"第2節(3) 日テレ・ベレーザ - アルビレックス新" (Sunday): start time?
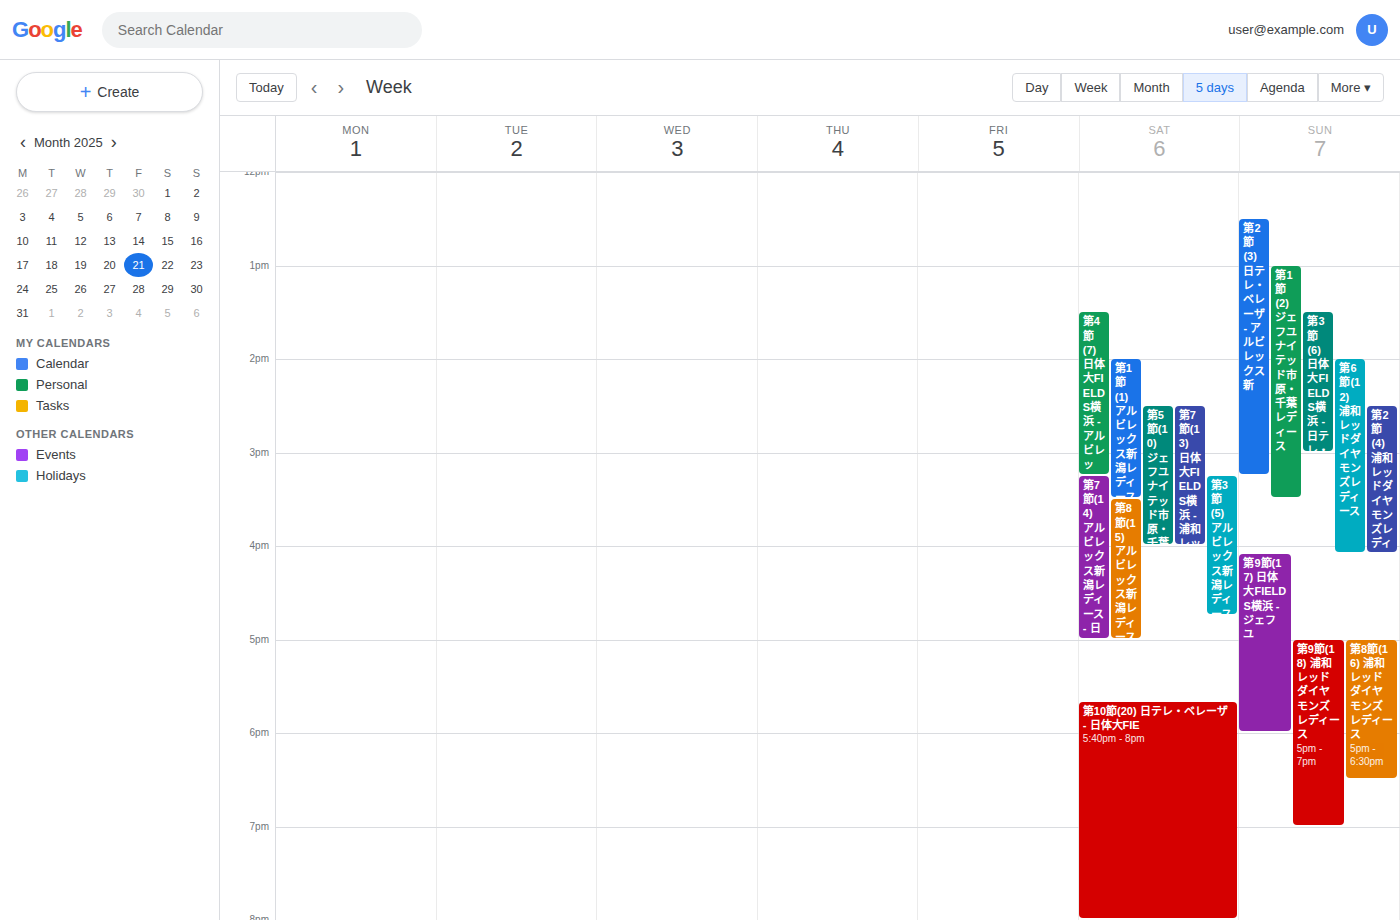
12:30 PM